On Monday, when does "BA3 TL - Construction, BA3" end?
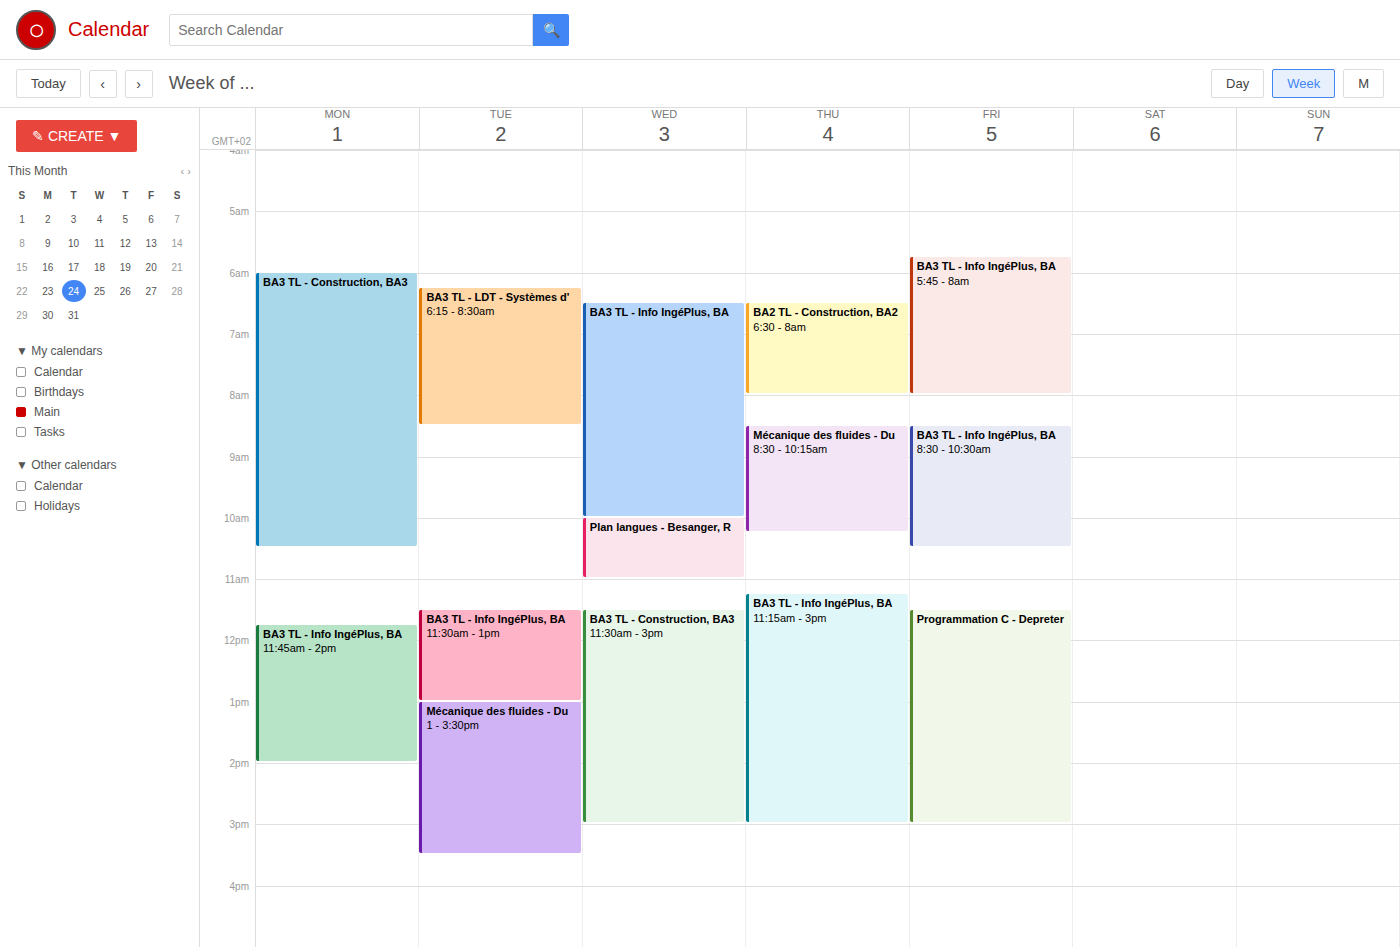
10:30 AM